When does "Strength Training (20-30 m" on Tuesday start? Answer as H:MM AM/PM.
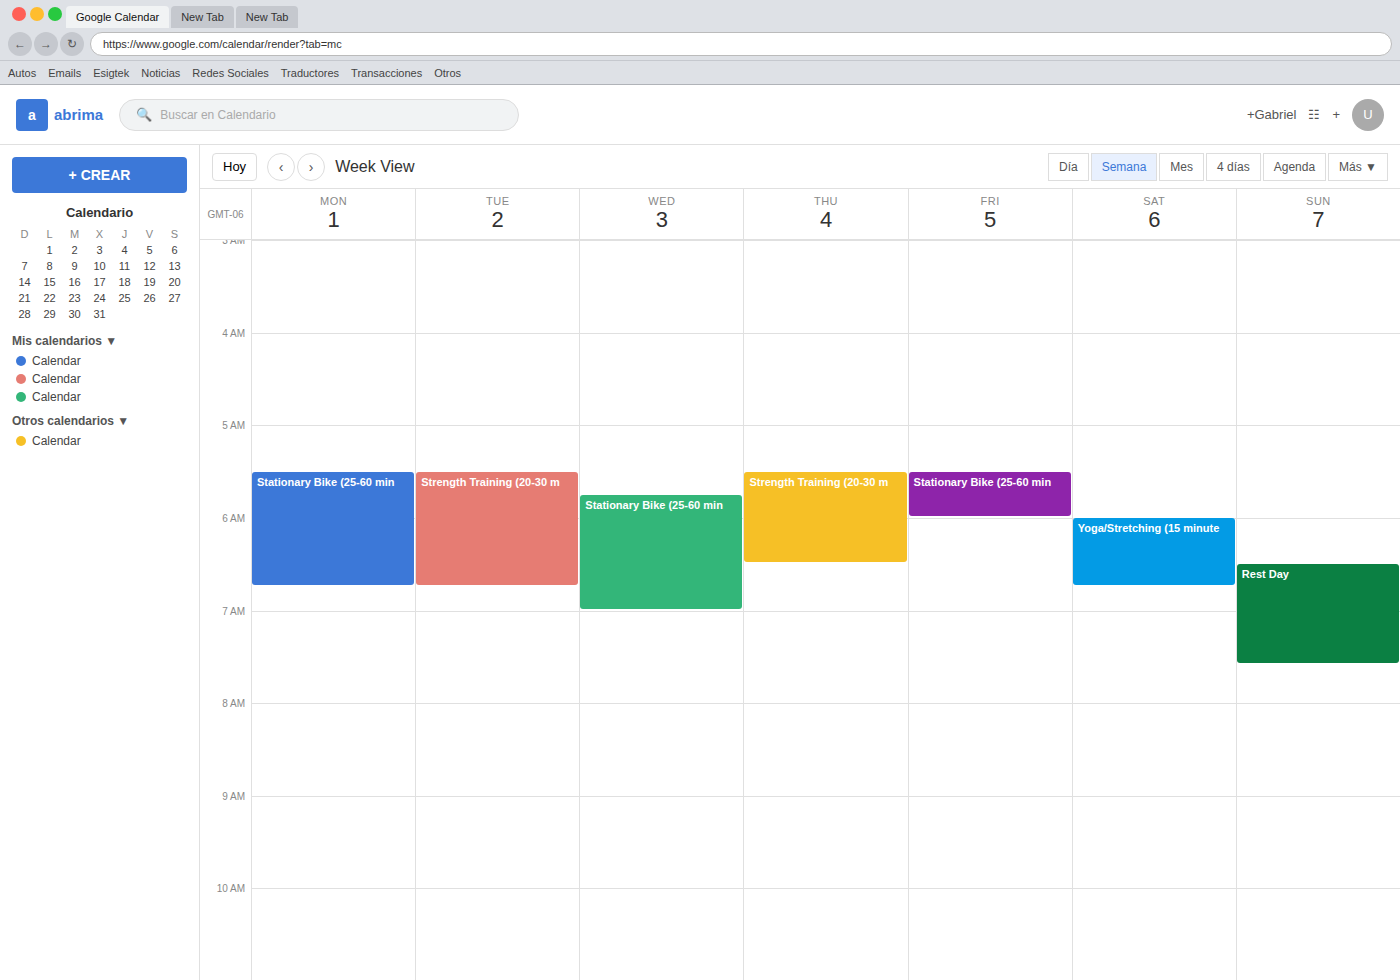
5:30 AM